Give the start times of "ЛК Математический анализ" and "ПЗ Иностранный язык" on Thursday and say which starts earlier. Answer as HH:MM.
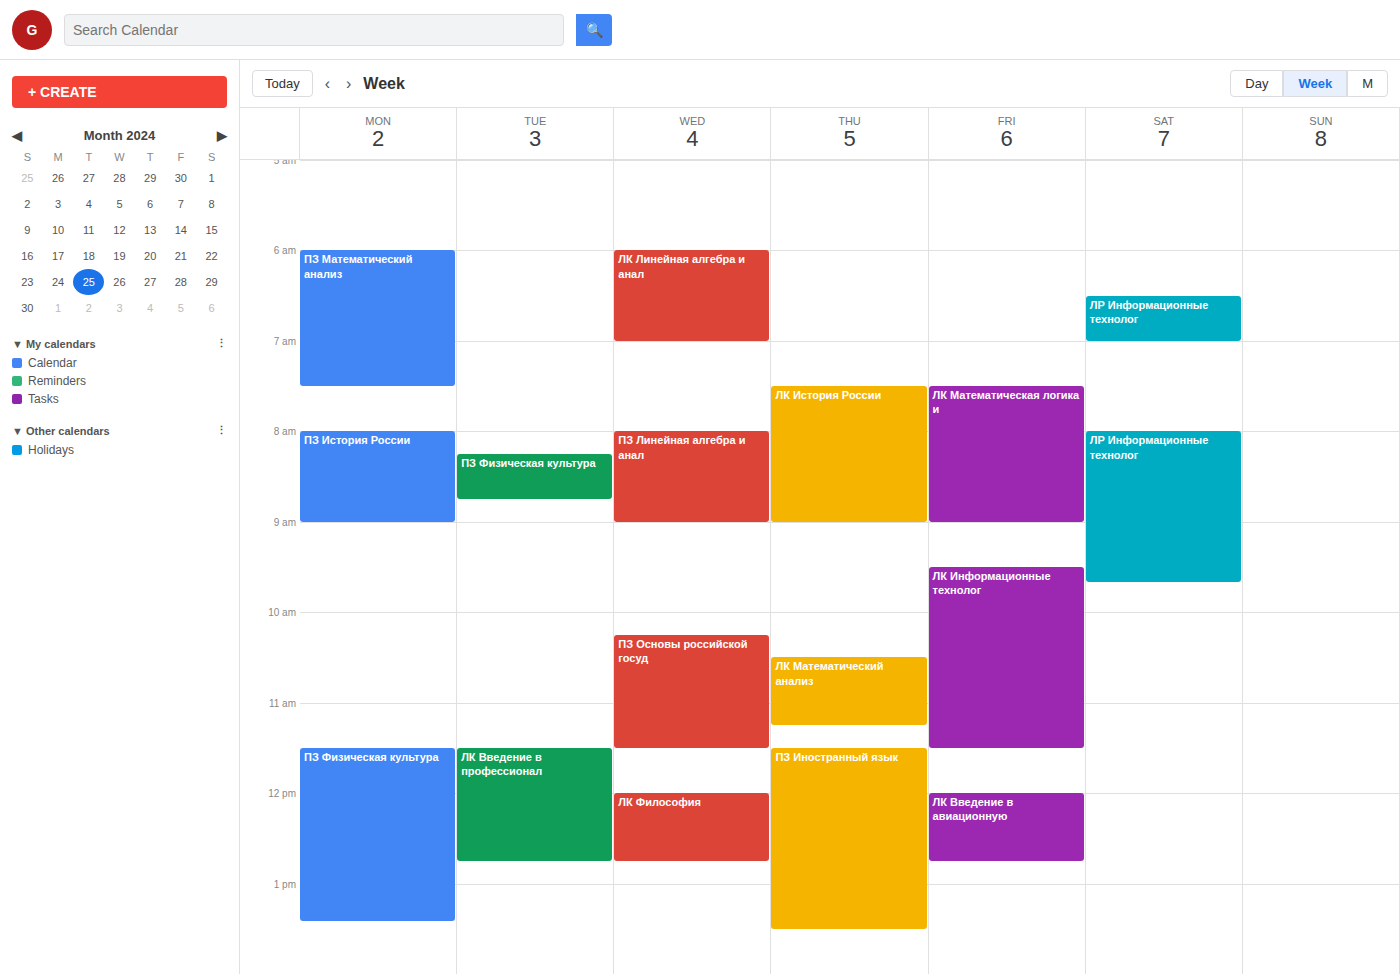
"ЛК Математический анализ" 10:30; "ПЗ Иностранный язык" 11:30.